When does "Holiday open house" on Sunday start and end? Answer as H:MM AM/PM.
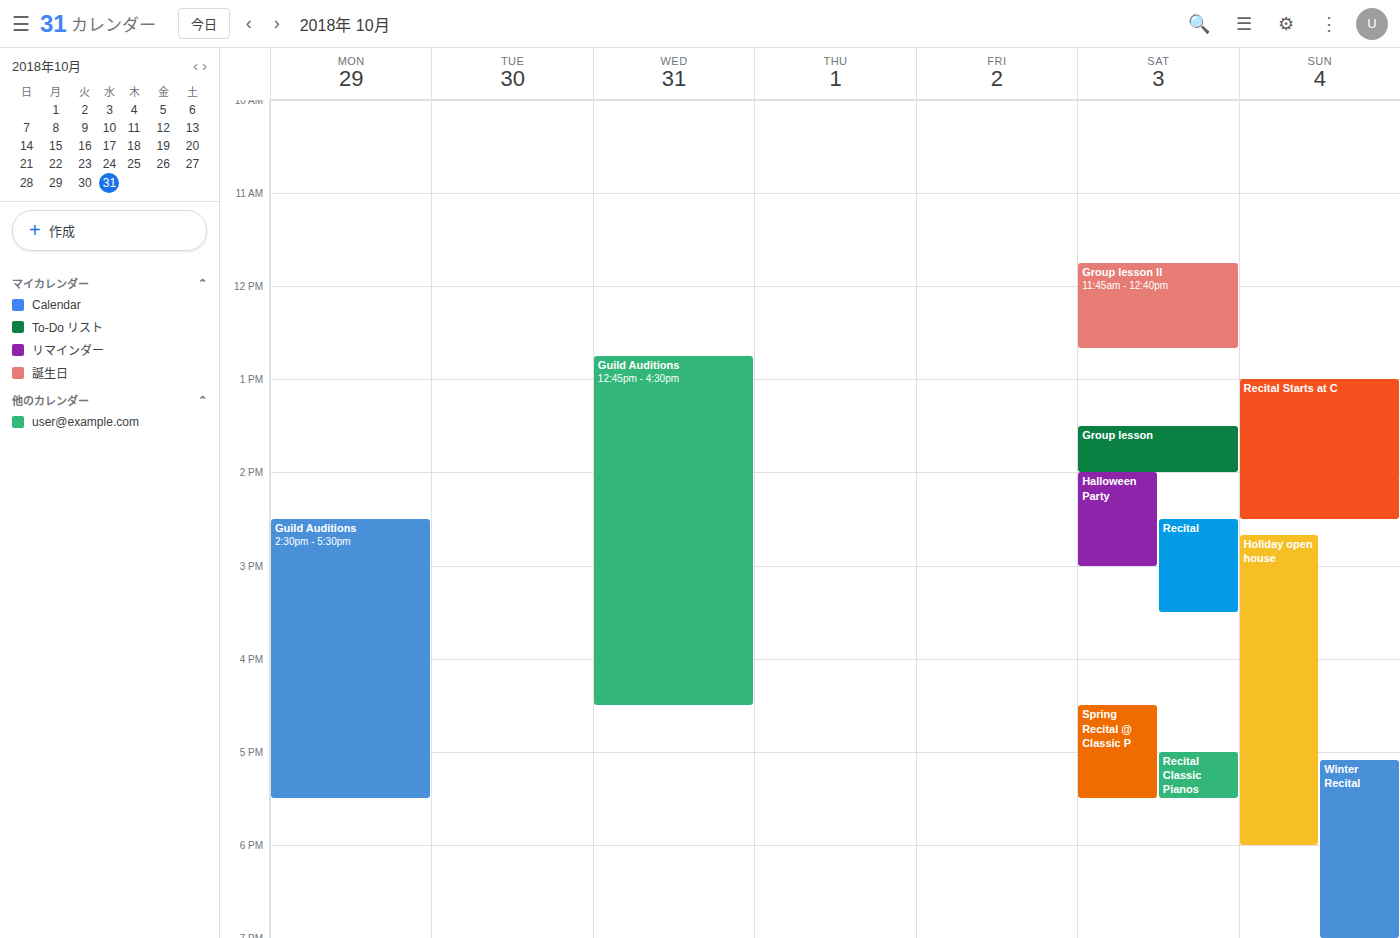
2:40 PM to 6:00 PM